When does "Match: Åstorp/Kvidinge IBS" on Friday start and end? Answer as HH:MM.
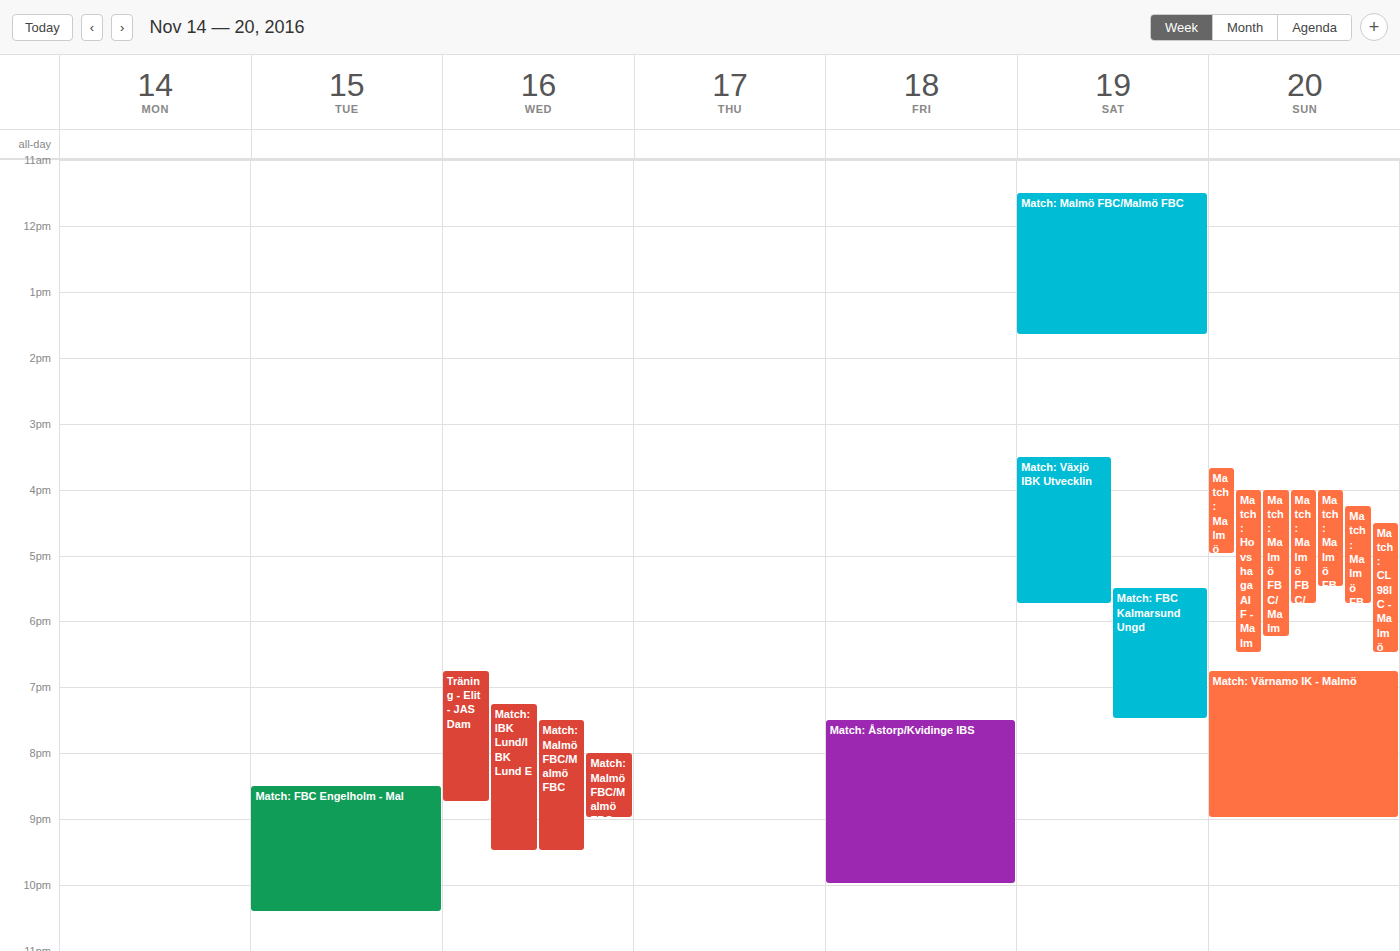
19:30 to 22:00